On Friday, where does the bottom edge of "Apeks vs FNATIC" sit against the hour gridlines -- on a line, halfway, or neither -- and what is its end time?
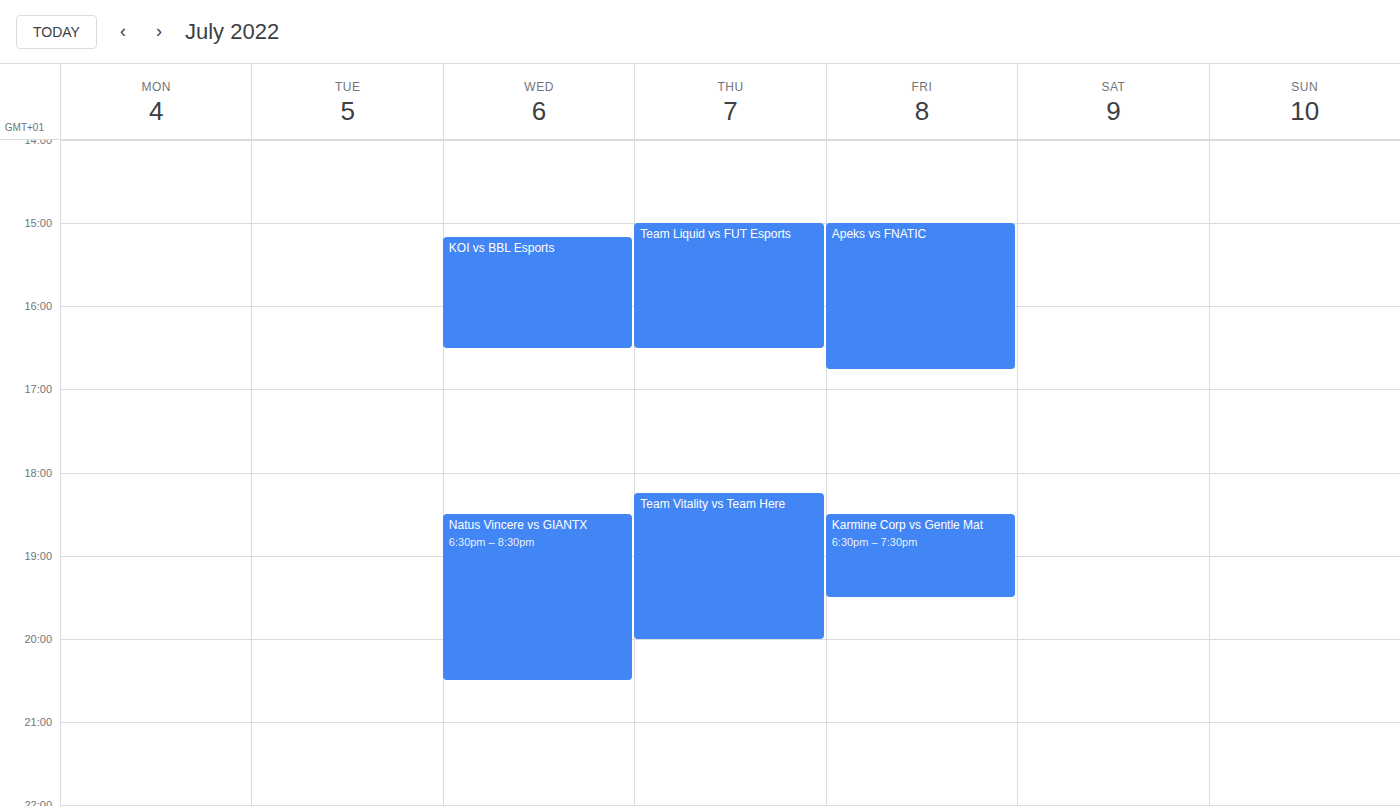
4:45 PM -- neither: three quarters of the way from the 4 PM line to the 5 PM line.